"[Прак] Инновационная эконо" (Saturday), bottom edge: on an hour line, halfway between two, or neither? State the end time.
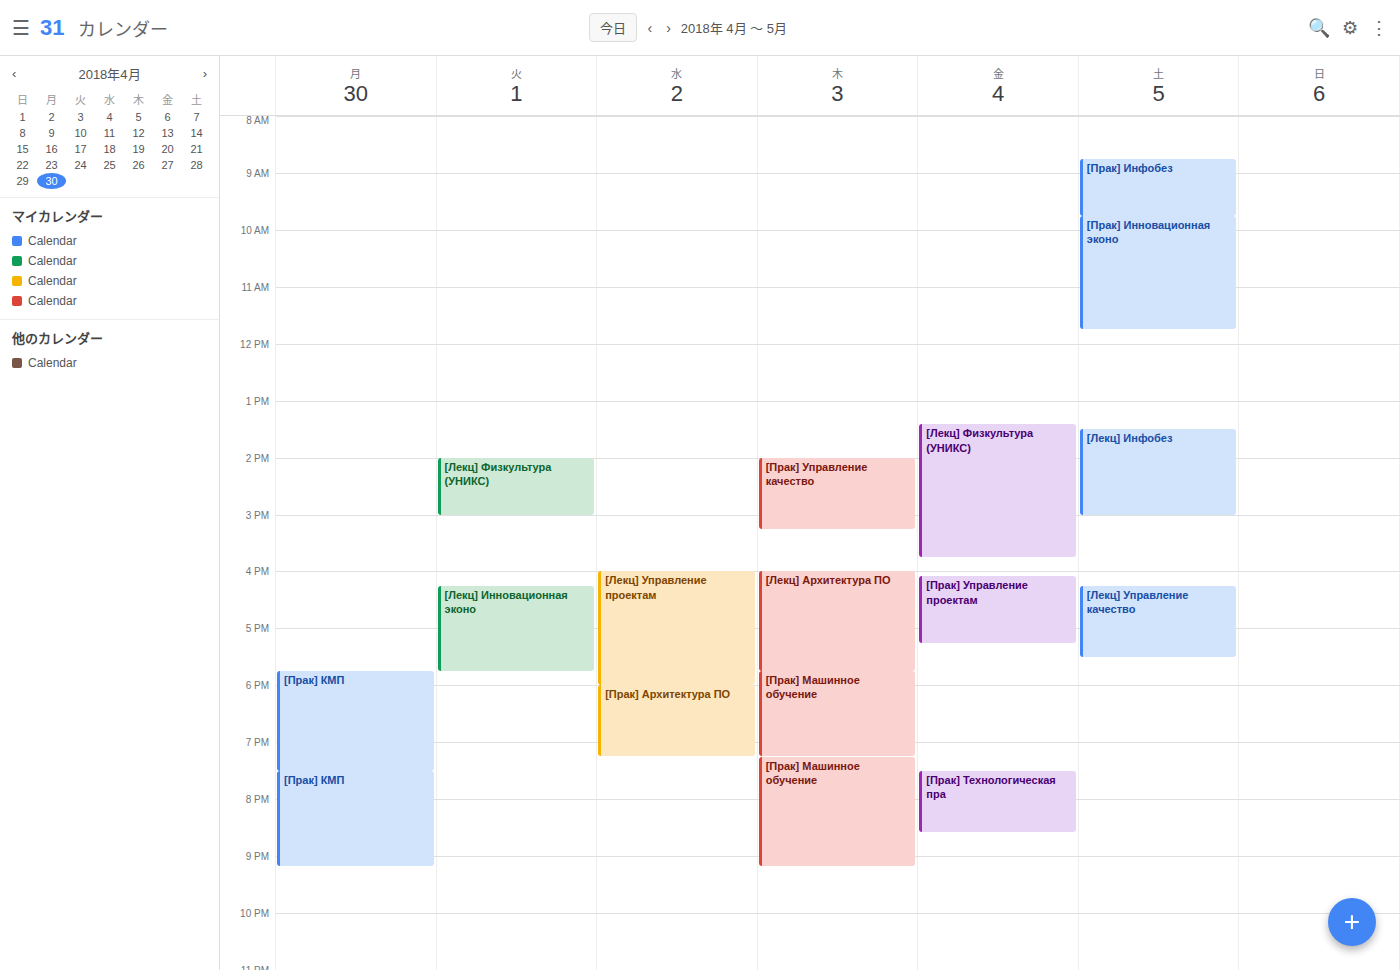
11:45 AM -- neither: three quarters of the way from the 11 AM line to the 12 PM line.